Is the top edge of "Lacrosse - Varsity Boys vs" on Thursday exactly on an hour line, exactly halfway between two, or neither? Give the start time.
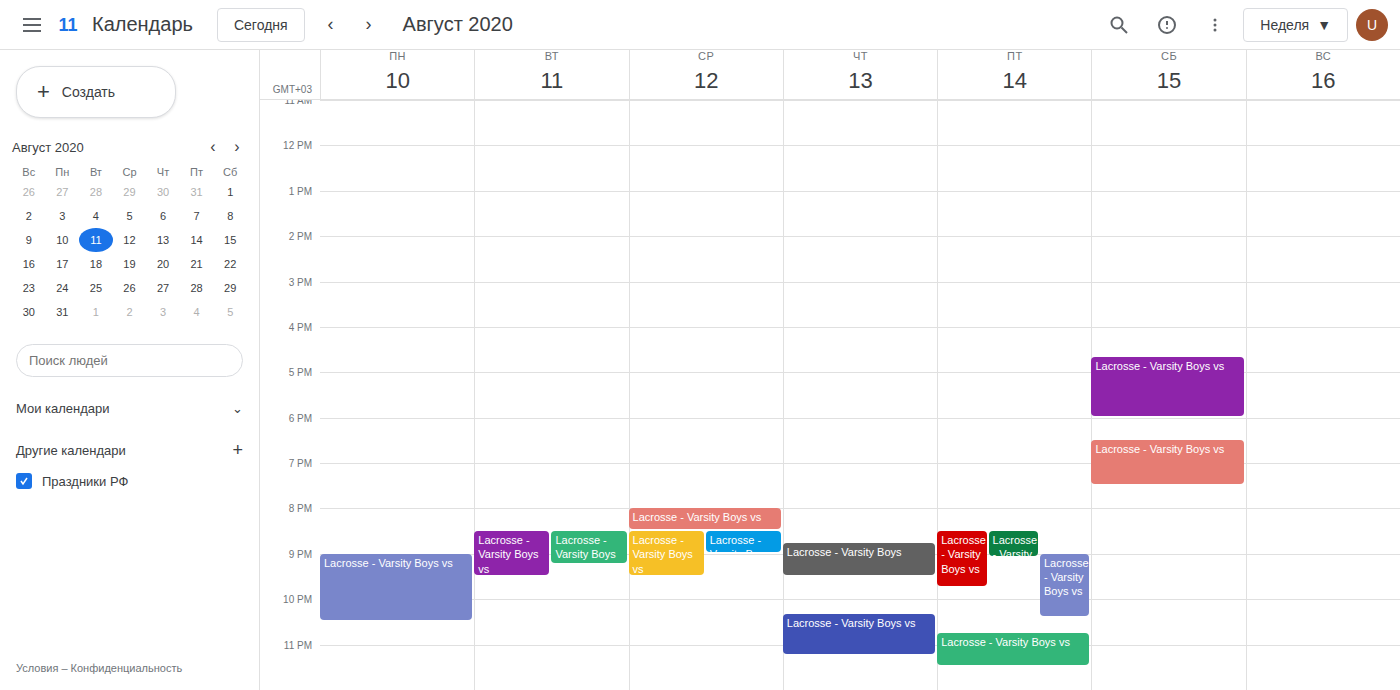
10:20 PM -- neither: 20 minutes below the 10 PM line and 40 minutes above the 11 PM line.